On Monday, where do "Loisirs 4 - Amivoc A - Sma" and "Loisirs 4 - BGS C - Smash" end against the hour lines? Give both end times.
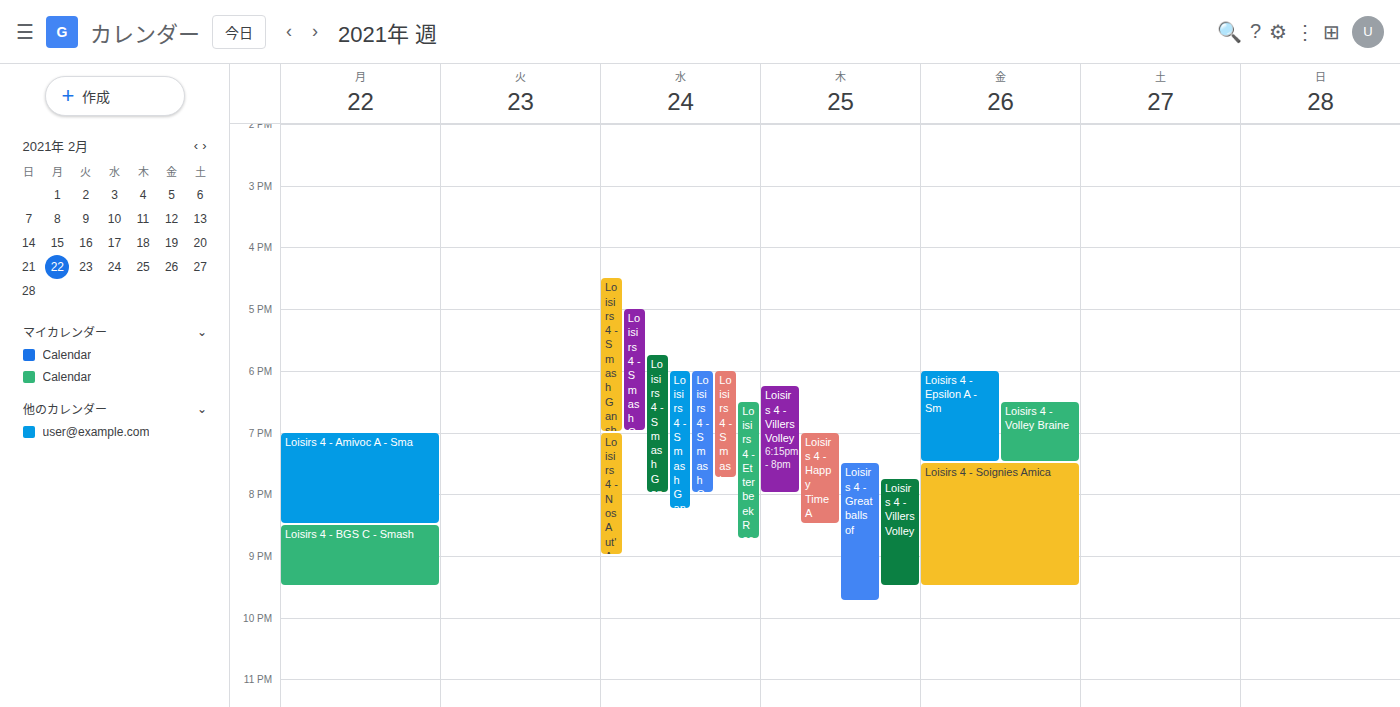
"Loisirs 4 - Amivoc A - Sma": 8:30 PM, halfway between the 8 PM and 9 PM lines. "Loisirs 4 - BGS C - Smash": 9:30 PM, halfway between the 9 PM and 10 PM lines.